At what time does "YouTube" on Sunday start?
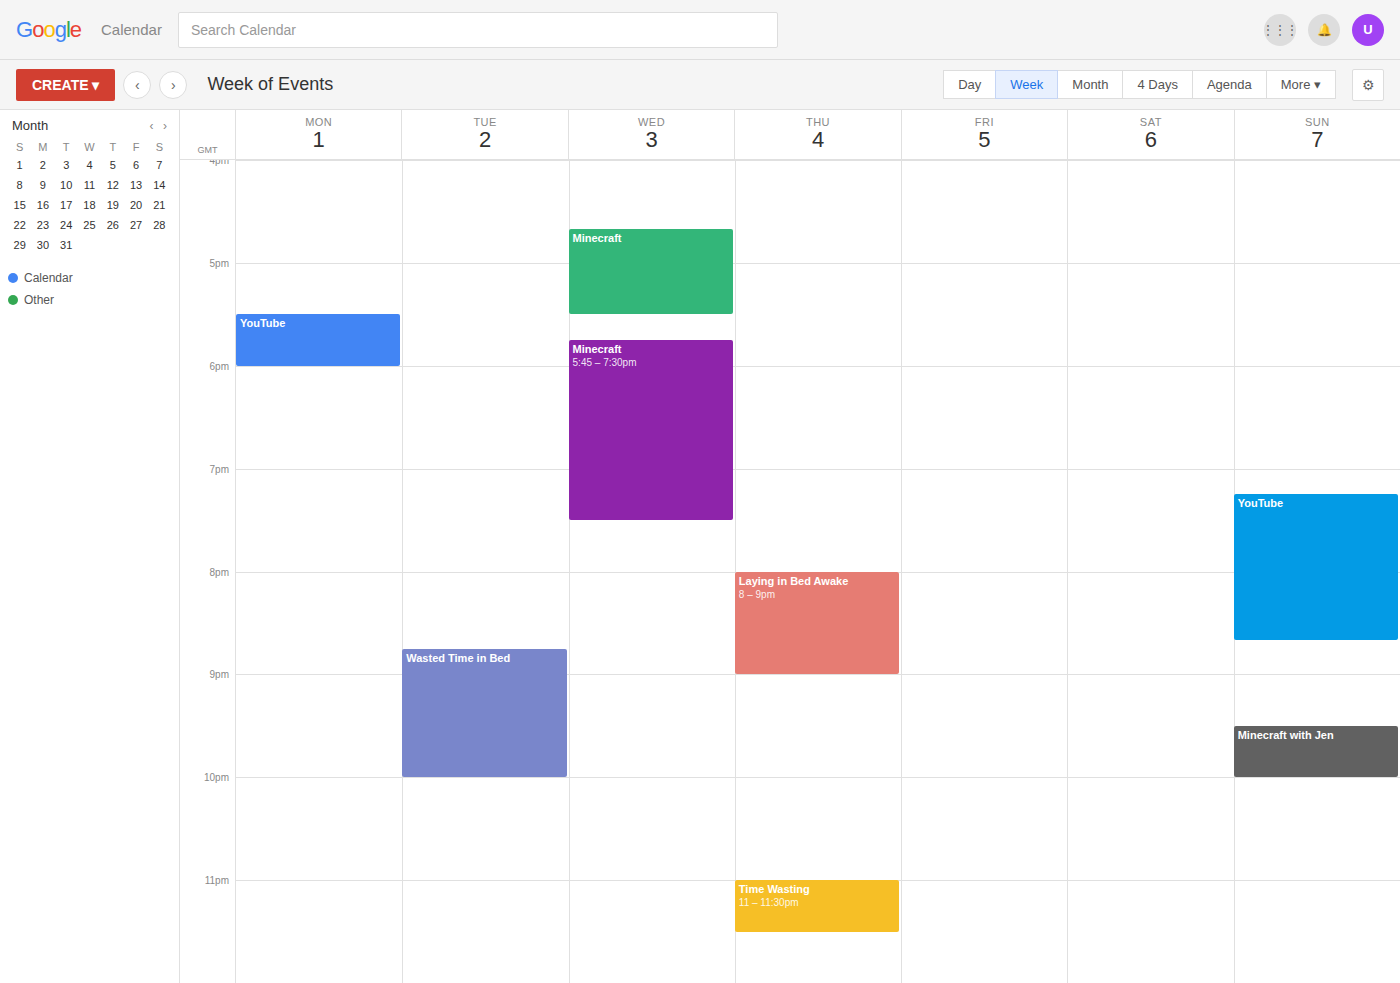
7:15 PM